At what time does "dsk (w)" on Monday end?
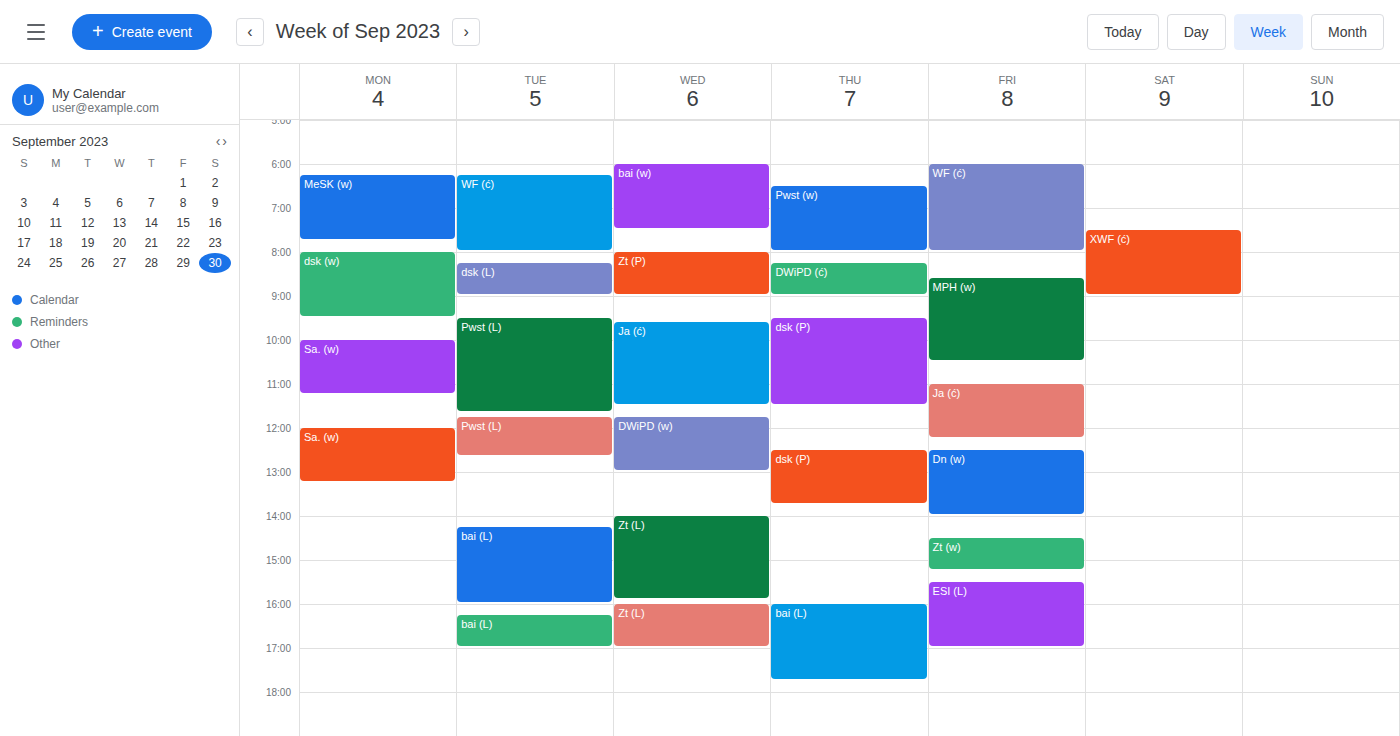
09:30